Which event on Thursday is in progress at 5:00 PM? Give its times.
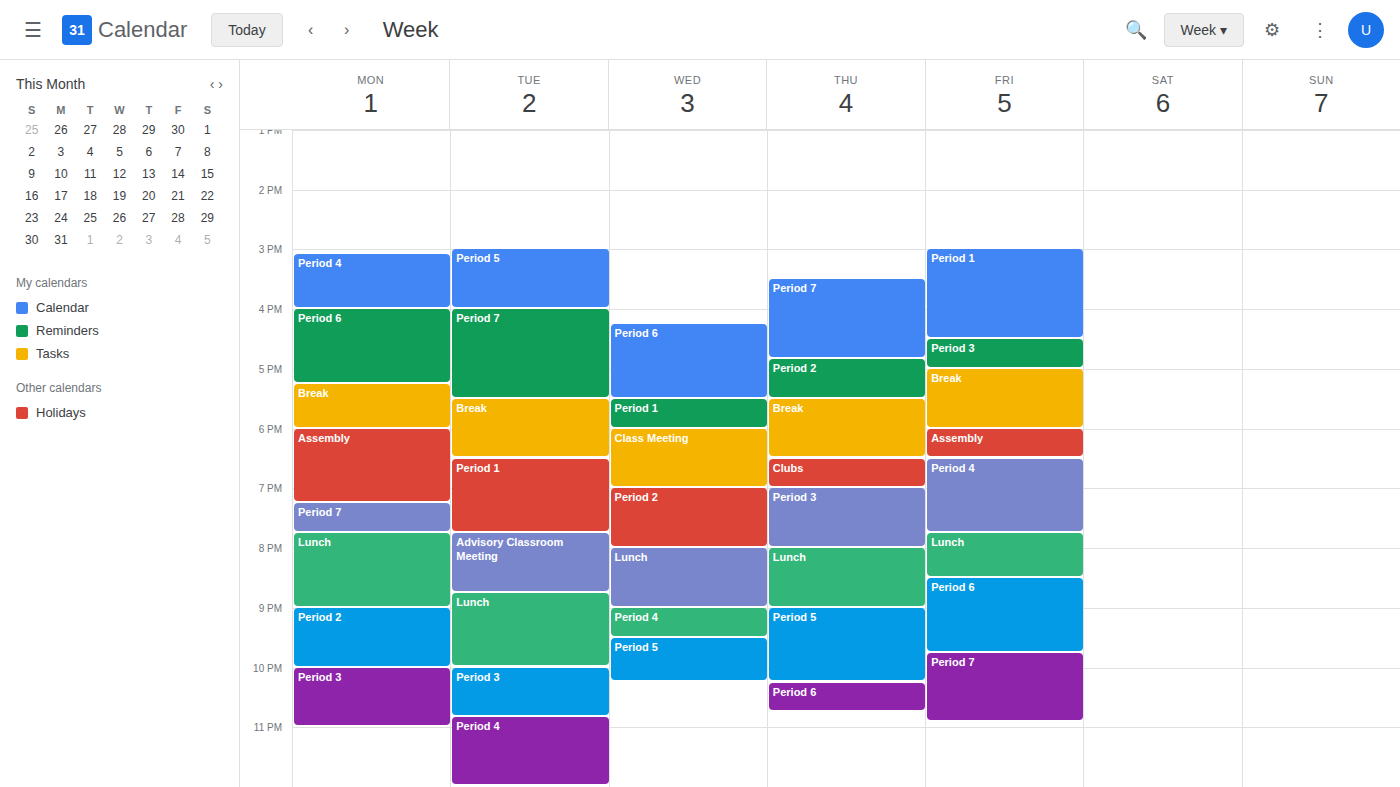
"Period 2", 4:50 PM to 5:30 PM